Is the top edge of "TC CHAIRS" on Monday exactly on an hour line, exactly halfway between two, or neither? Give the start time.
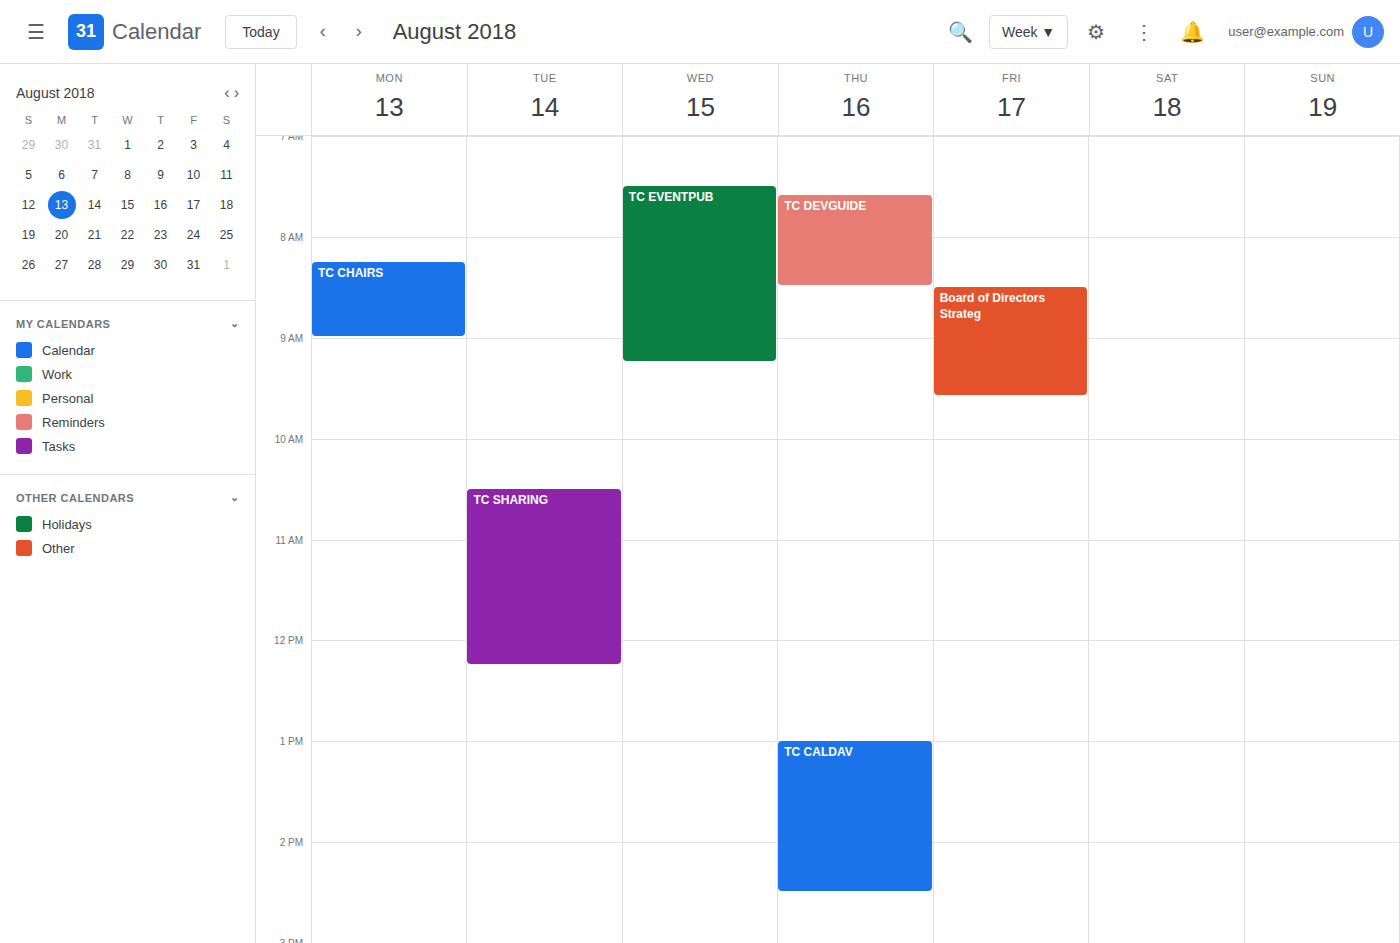
8:15 AM -- neither: a quarter of the way from the 8 AM line to the 9 AM line.